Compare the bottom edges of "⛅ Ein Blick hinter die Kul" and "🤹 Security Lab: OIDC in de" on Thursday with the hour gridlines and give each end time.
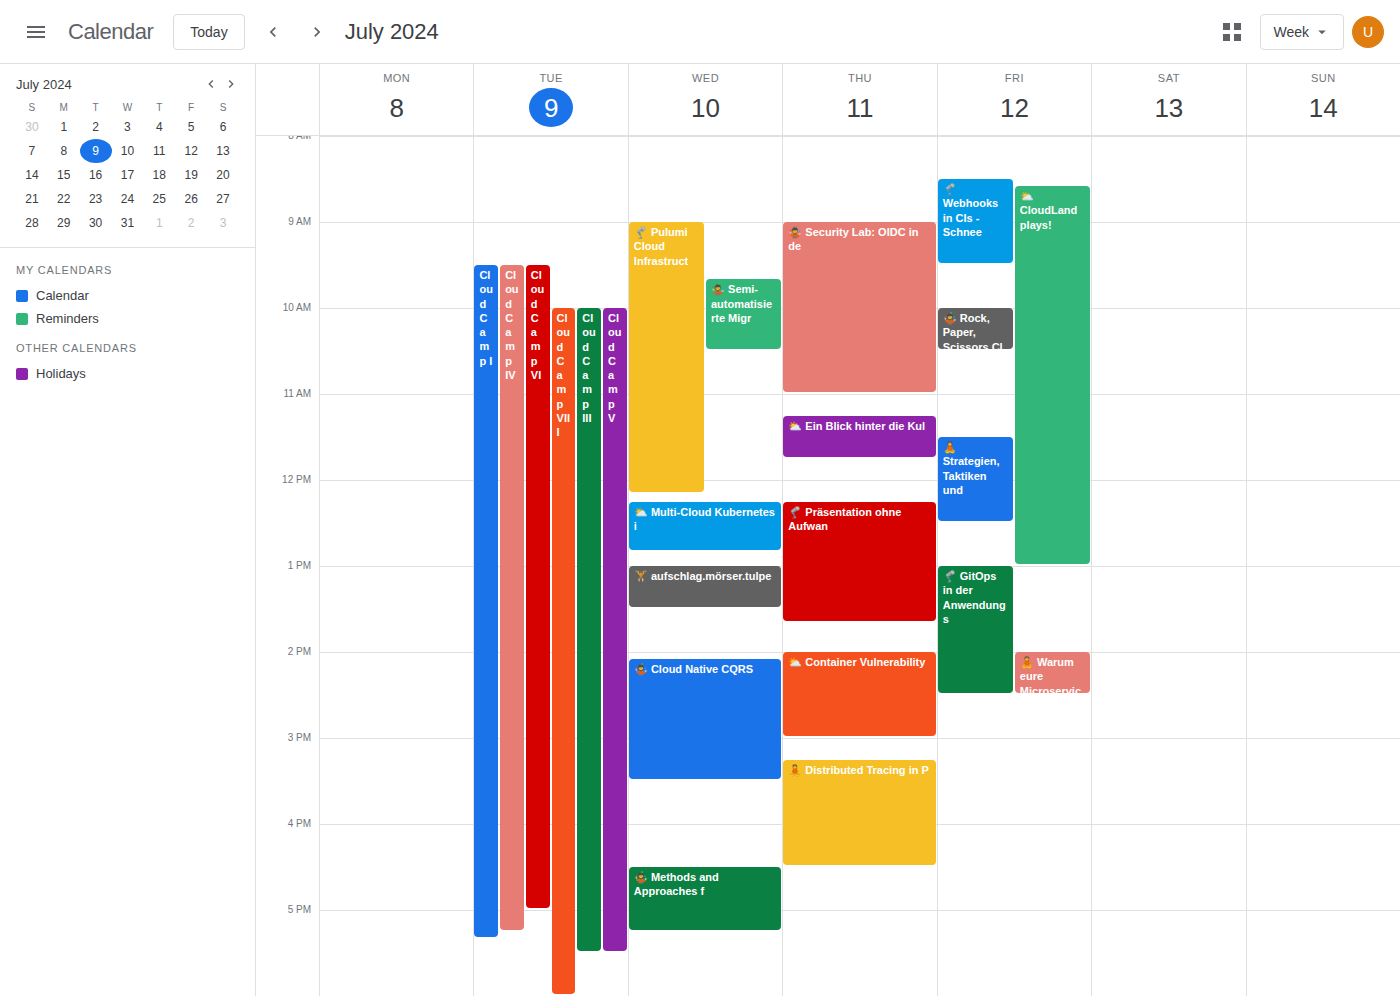
"⛅ Ein Blick hinter die Kul": 11:45 AM, neither: three quarters of the way from the 11 AM line to the 12 PM line. "🤹 Security Lab: OIDC in de": 11:00 AM, exactly on the 11 AM line.